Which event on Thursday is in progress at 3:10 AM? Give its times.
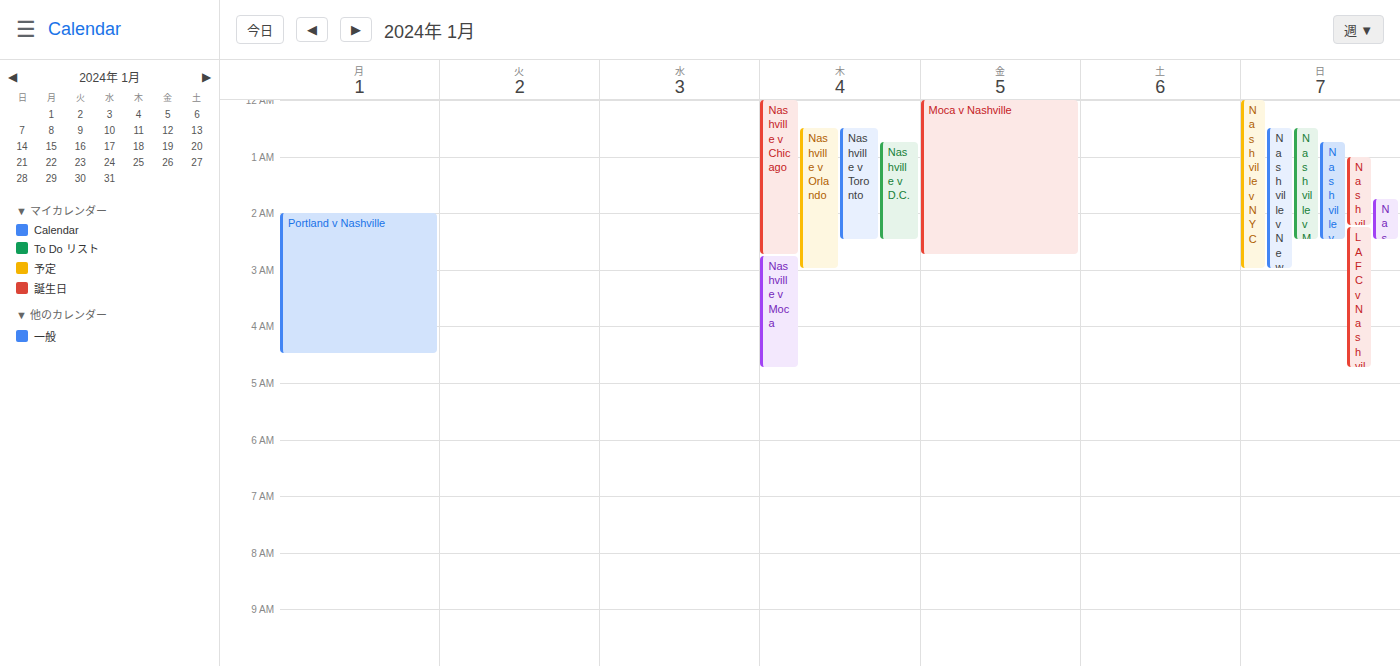
"Nashville v Moca", 2:45 AM to 4:45 AM